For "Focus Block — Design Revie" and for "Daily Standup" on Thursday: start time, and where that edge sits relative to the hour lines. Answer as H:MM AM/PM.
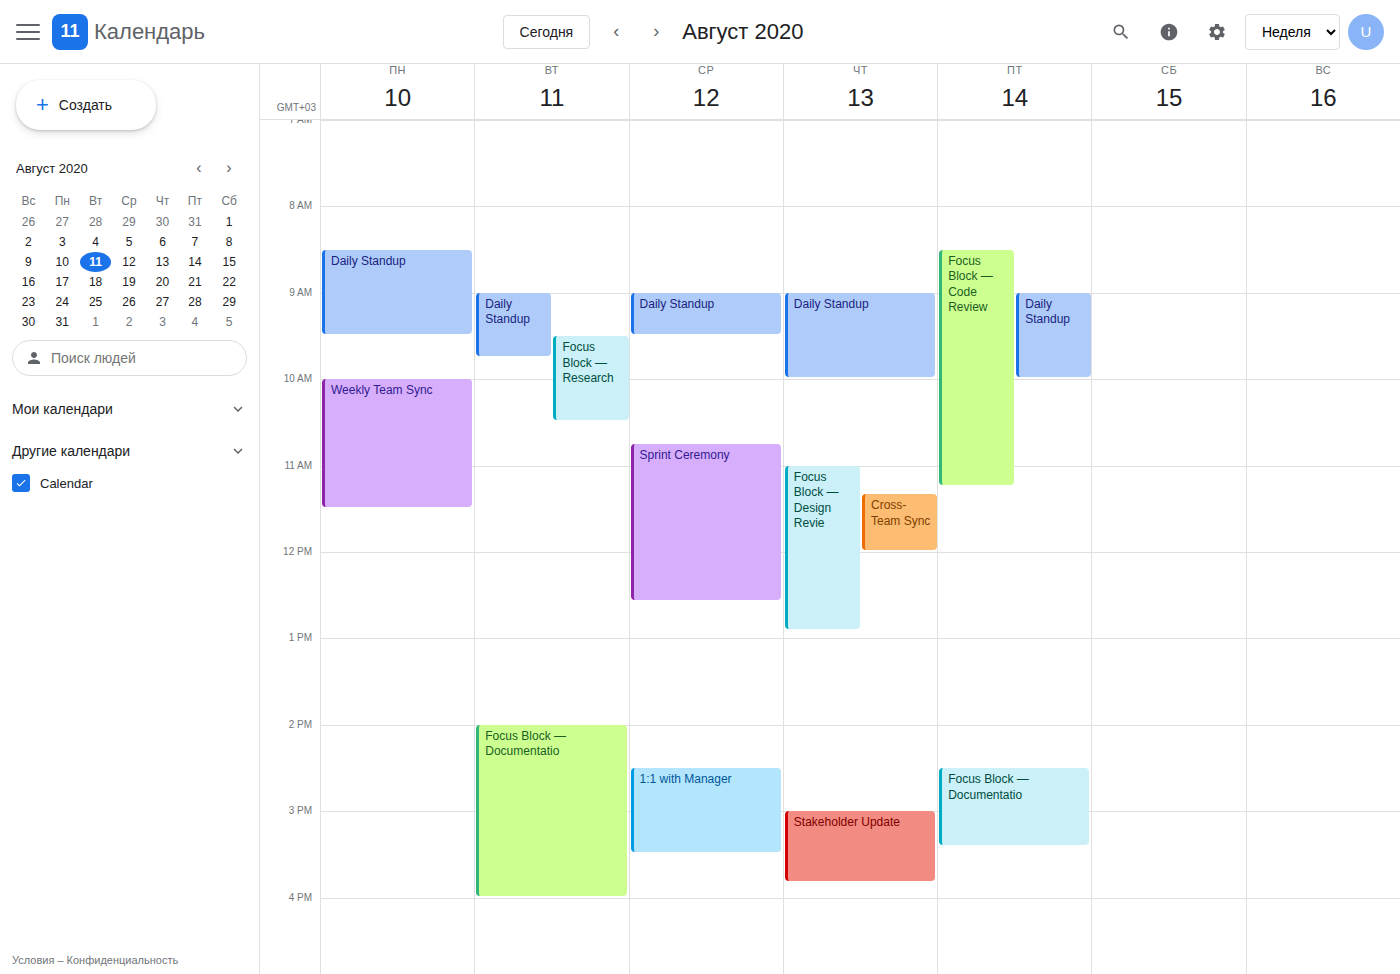
"Focus Block — Design Revie": 11:00 AM, exactly on the 11 AM line. "Daily Standup": 9:00 AM, exactly on the 9 AM line.